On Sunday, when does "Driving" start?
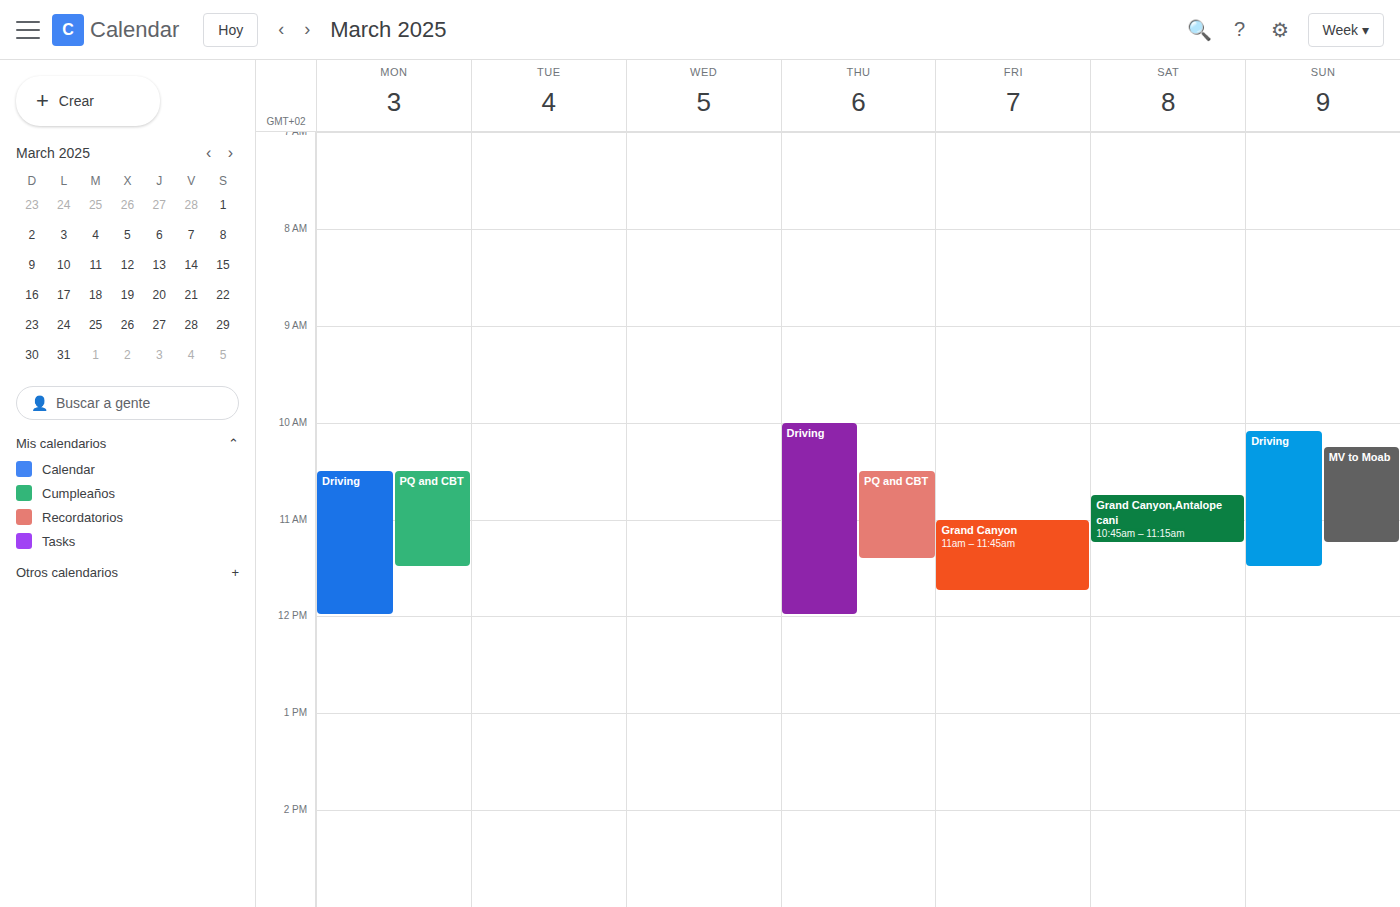
10:05 AM